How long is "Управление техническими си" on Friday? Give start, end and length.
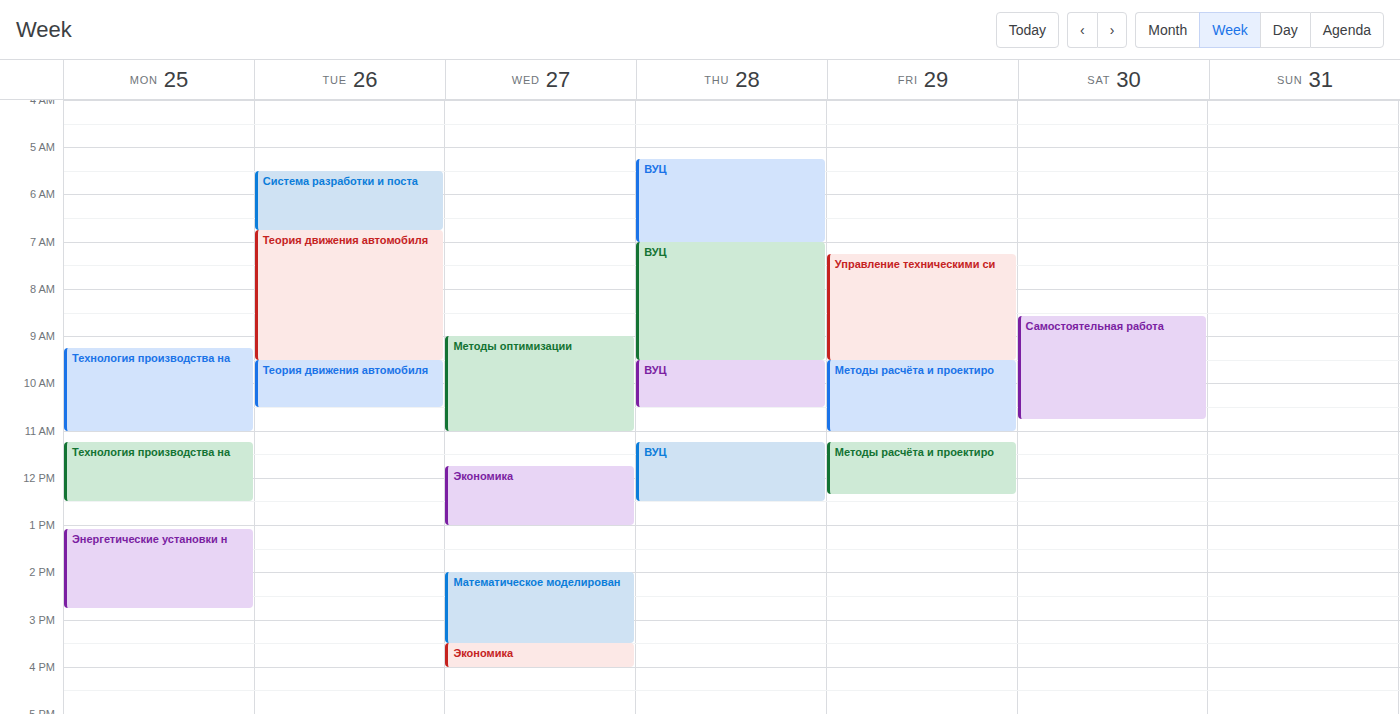
7:15 AM to 9:30 AM, 2 hours 15 minutes